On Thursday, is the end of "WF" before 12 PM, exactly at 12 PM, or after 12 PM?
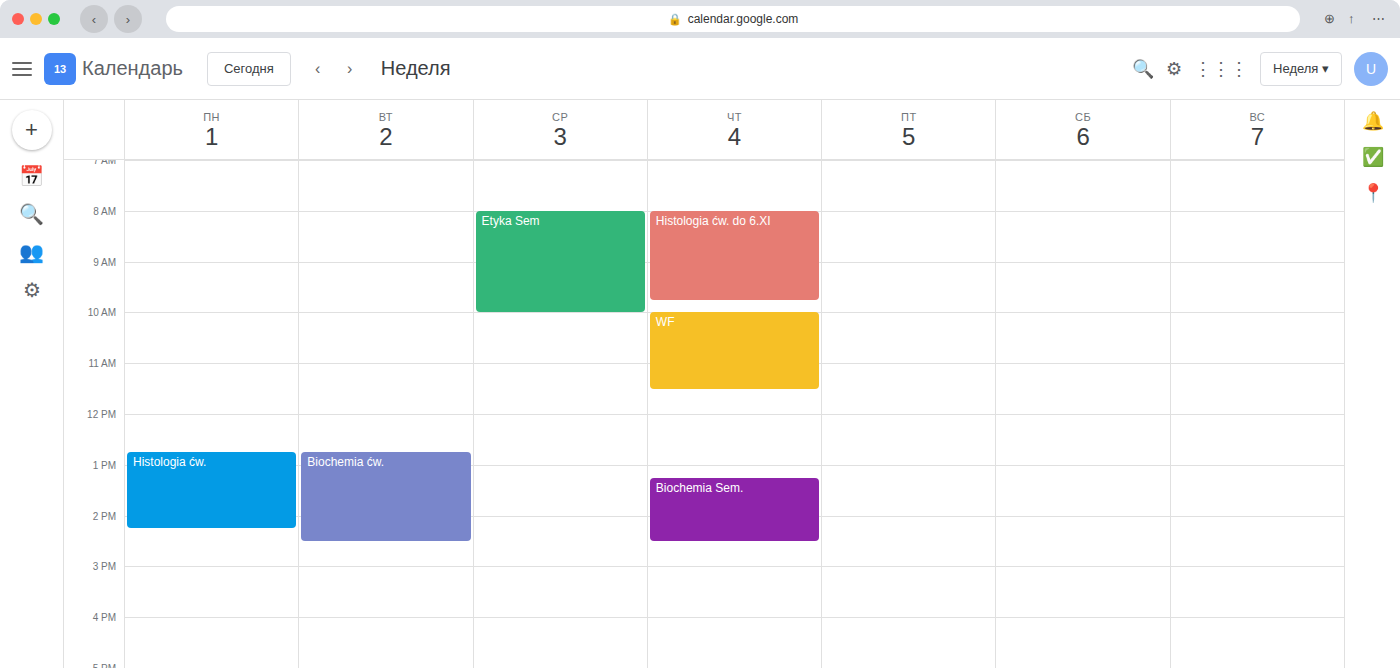
11:30 AM -- before 12 PM, 30 minutes above the 12 PM line.